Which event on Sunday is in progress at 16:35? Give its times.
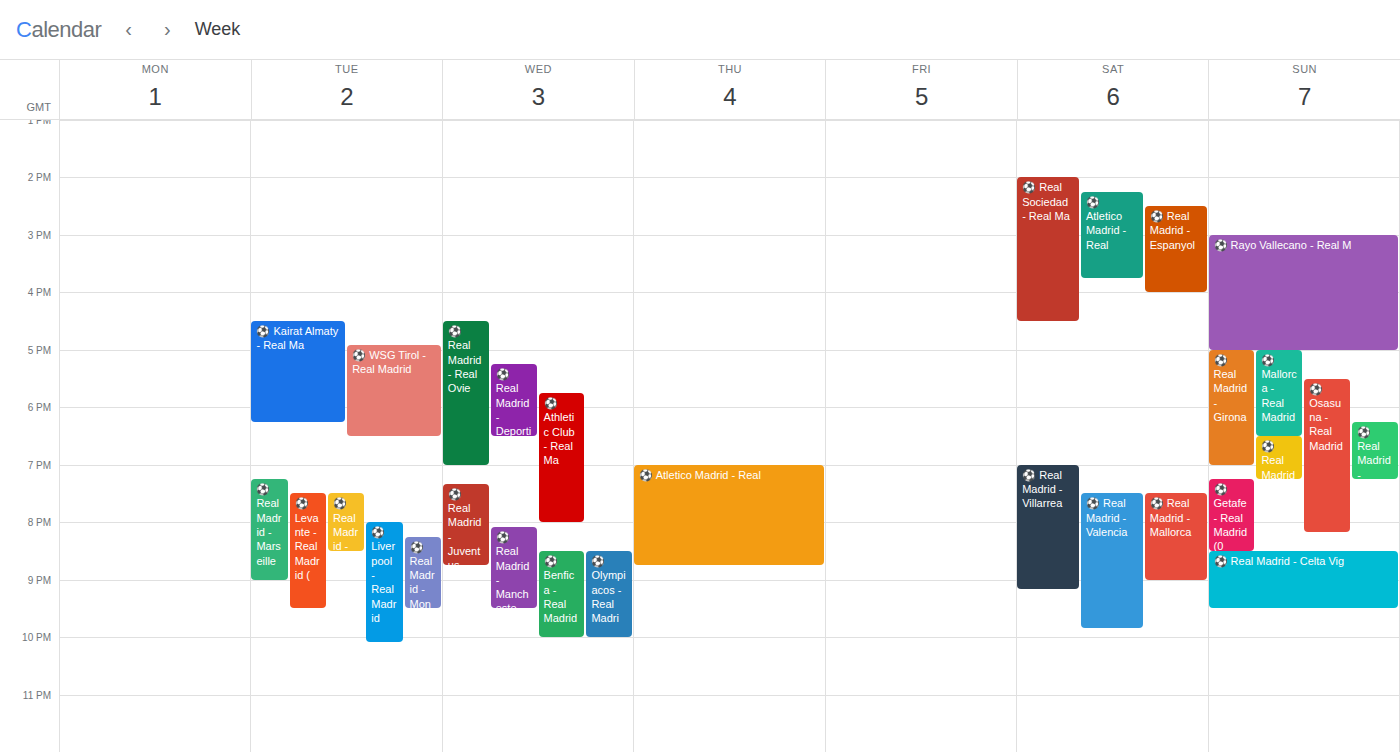
"⚽️ Rayo Vallecano - Real M", 15:00 to 17:00